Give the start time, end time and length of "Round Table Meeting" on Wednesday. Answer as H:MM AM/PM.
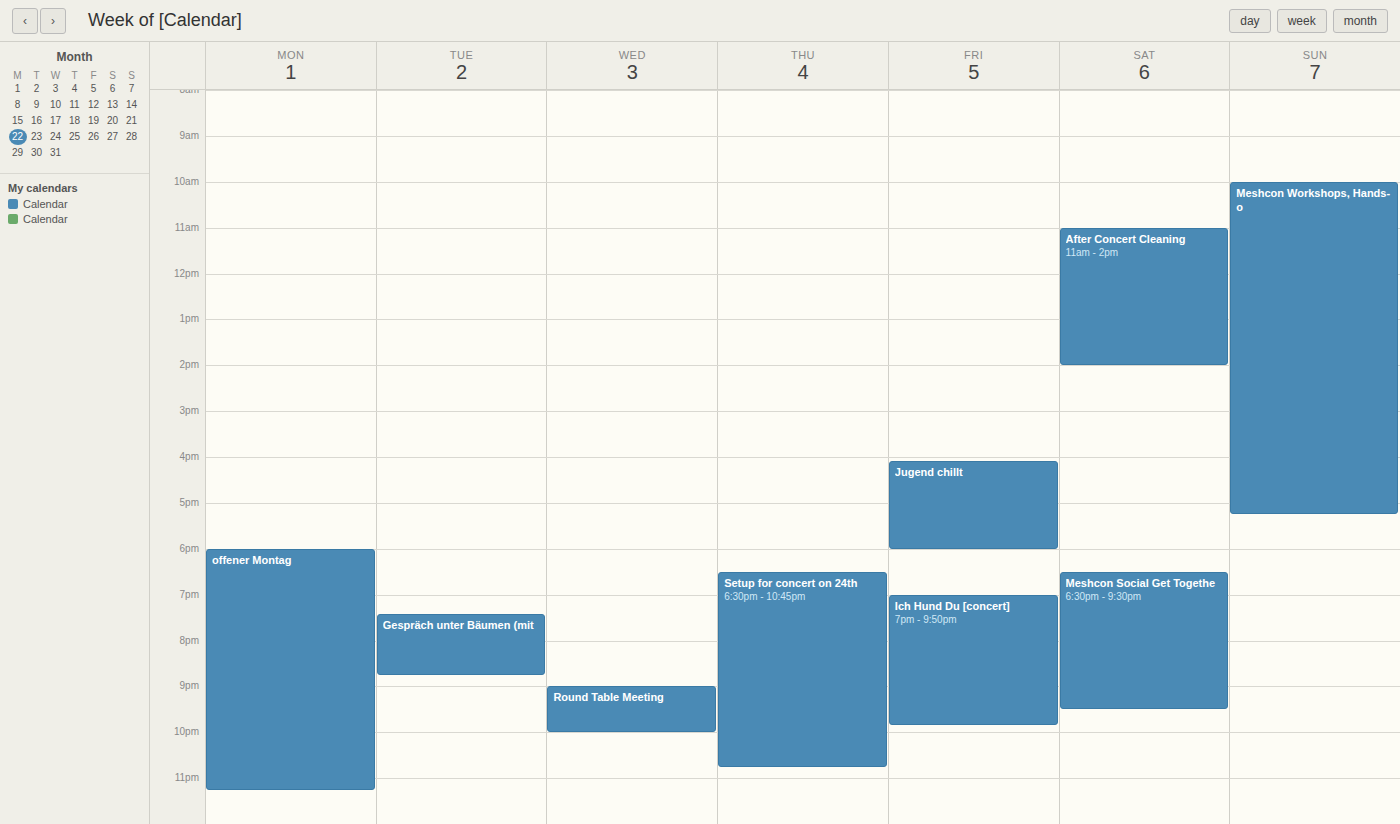
9:00 PM to 10:00 PM, 1 hour